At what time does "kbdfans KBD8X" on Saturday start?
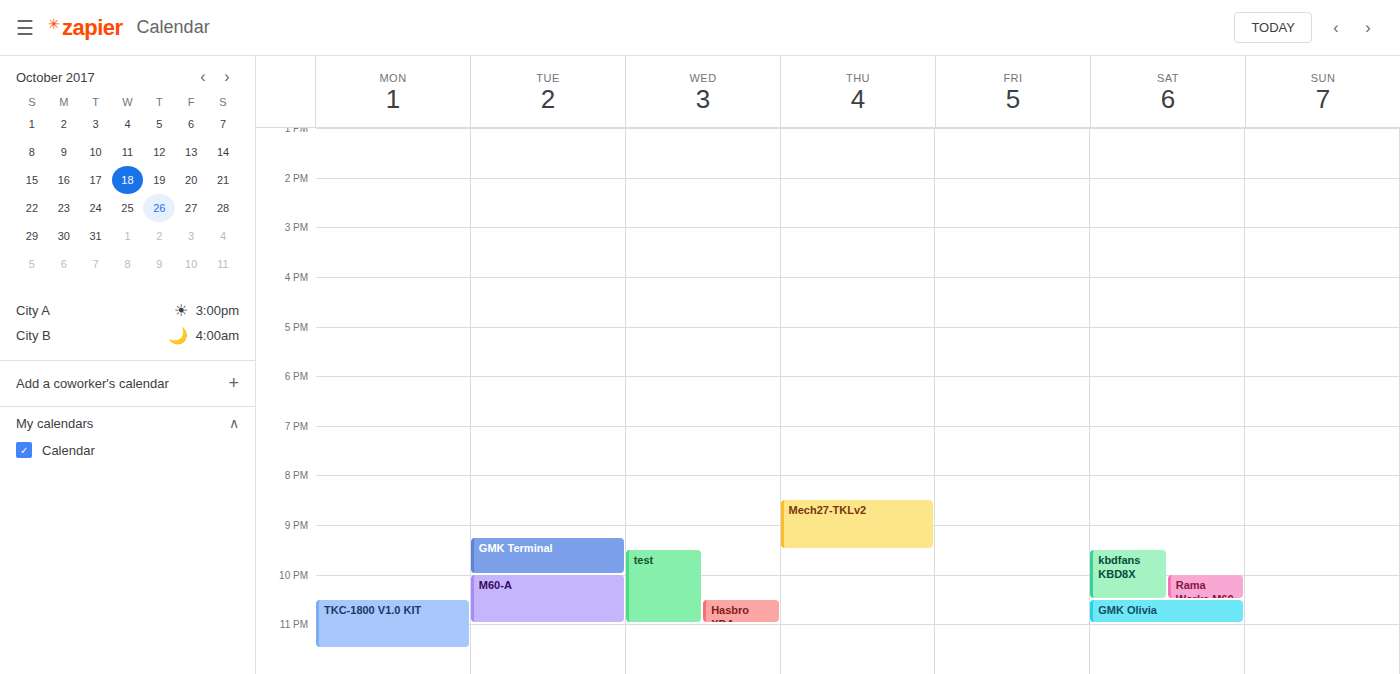
21:30